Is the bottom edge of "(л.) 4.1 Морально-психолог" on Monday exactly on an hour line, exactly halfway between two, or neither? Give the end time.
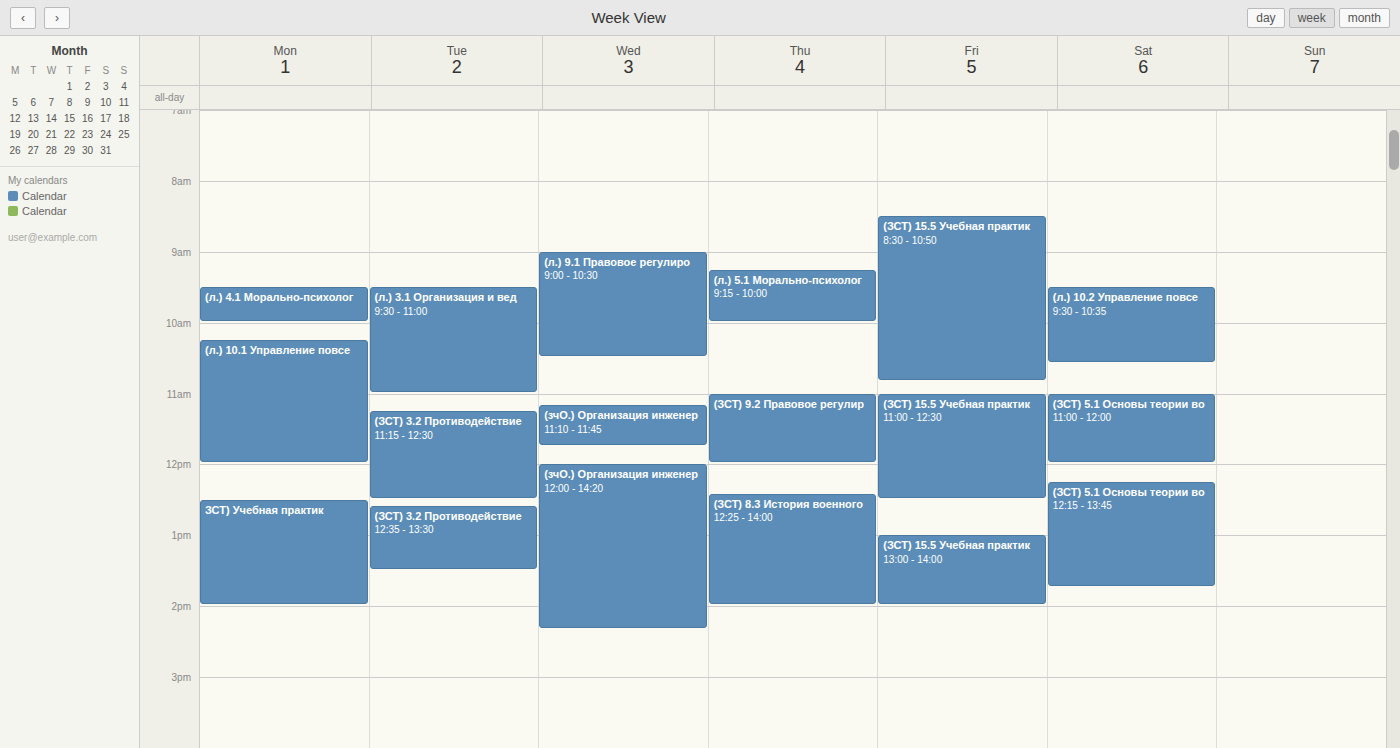
10:00 AM -- exactly on the 10 AM line.